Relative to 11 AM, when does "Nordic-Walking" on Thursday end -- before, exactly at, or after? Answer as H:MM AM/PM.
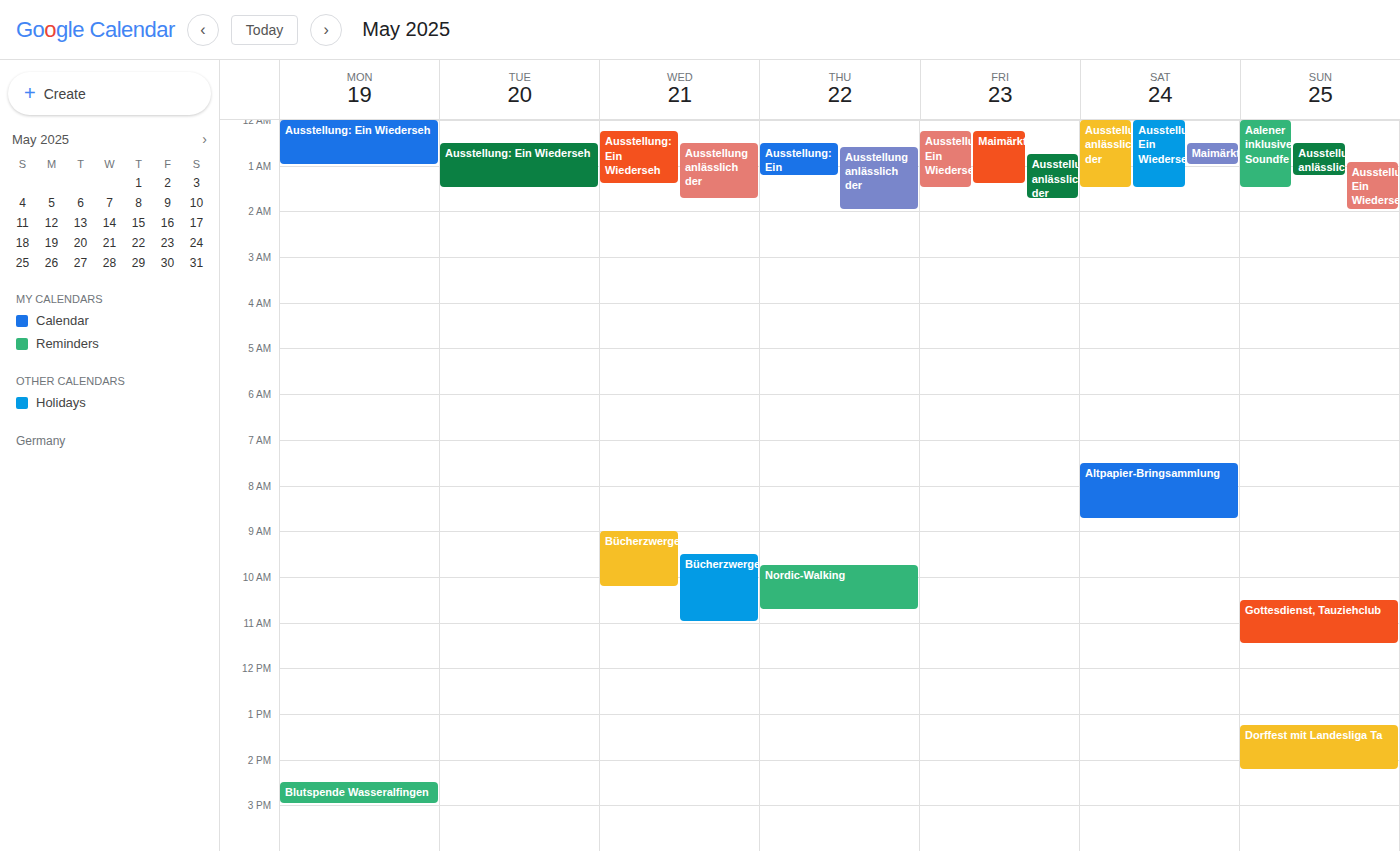
10:45 AM -- before 11 AM, 15 minutes above the 11 AM line.